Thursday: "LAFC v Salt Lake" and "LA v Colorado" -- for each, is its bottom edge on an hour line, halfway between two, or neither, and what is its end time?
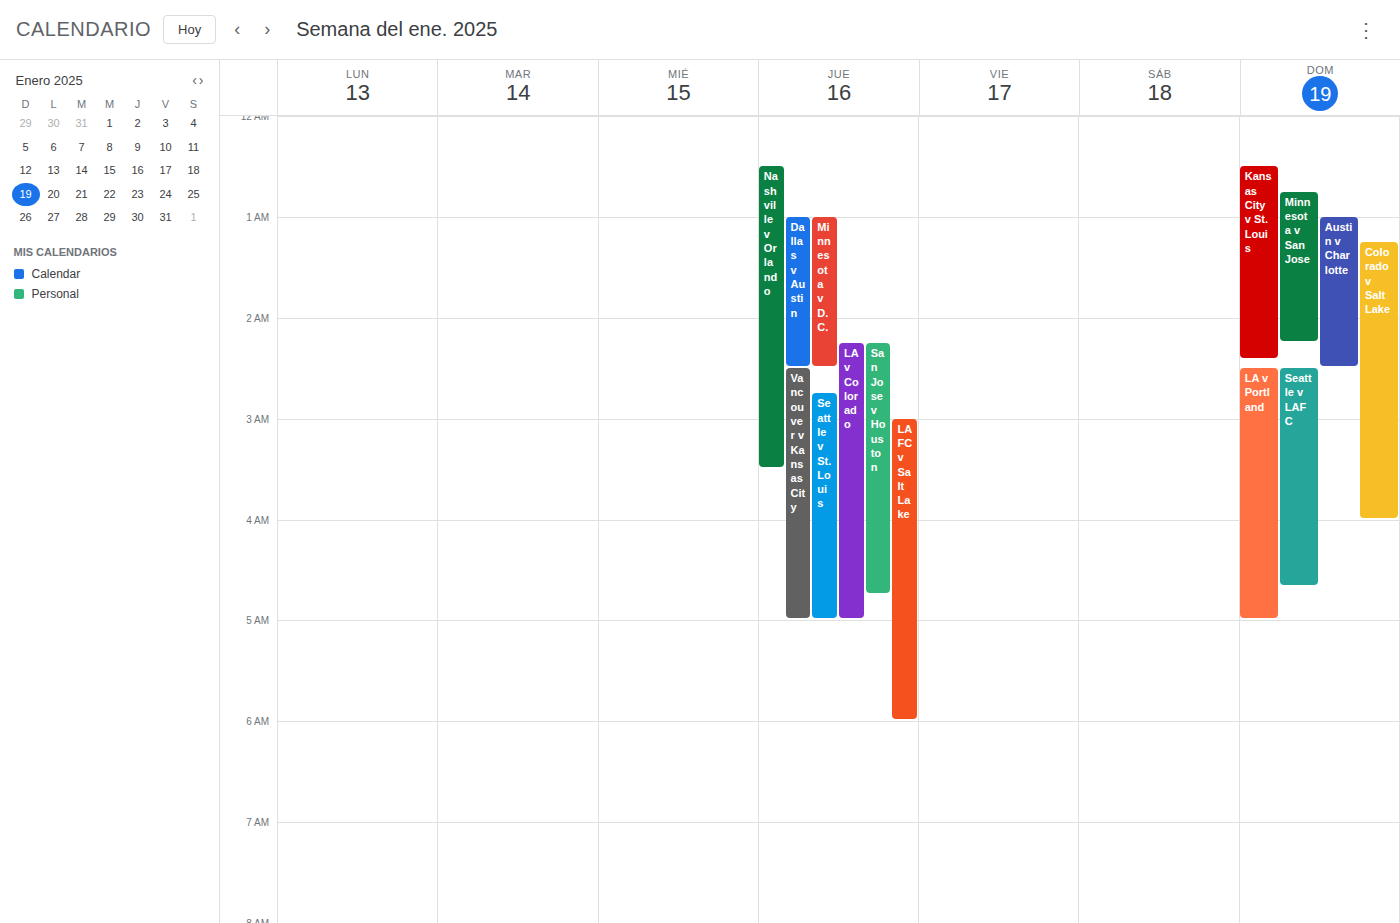
"LAFC v Salt Lake": 6:00 AM, exactly on the 6 AM line. "LA v Colorado": 5:00 AM, exactly on the 5 AM line.